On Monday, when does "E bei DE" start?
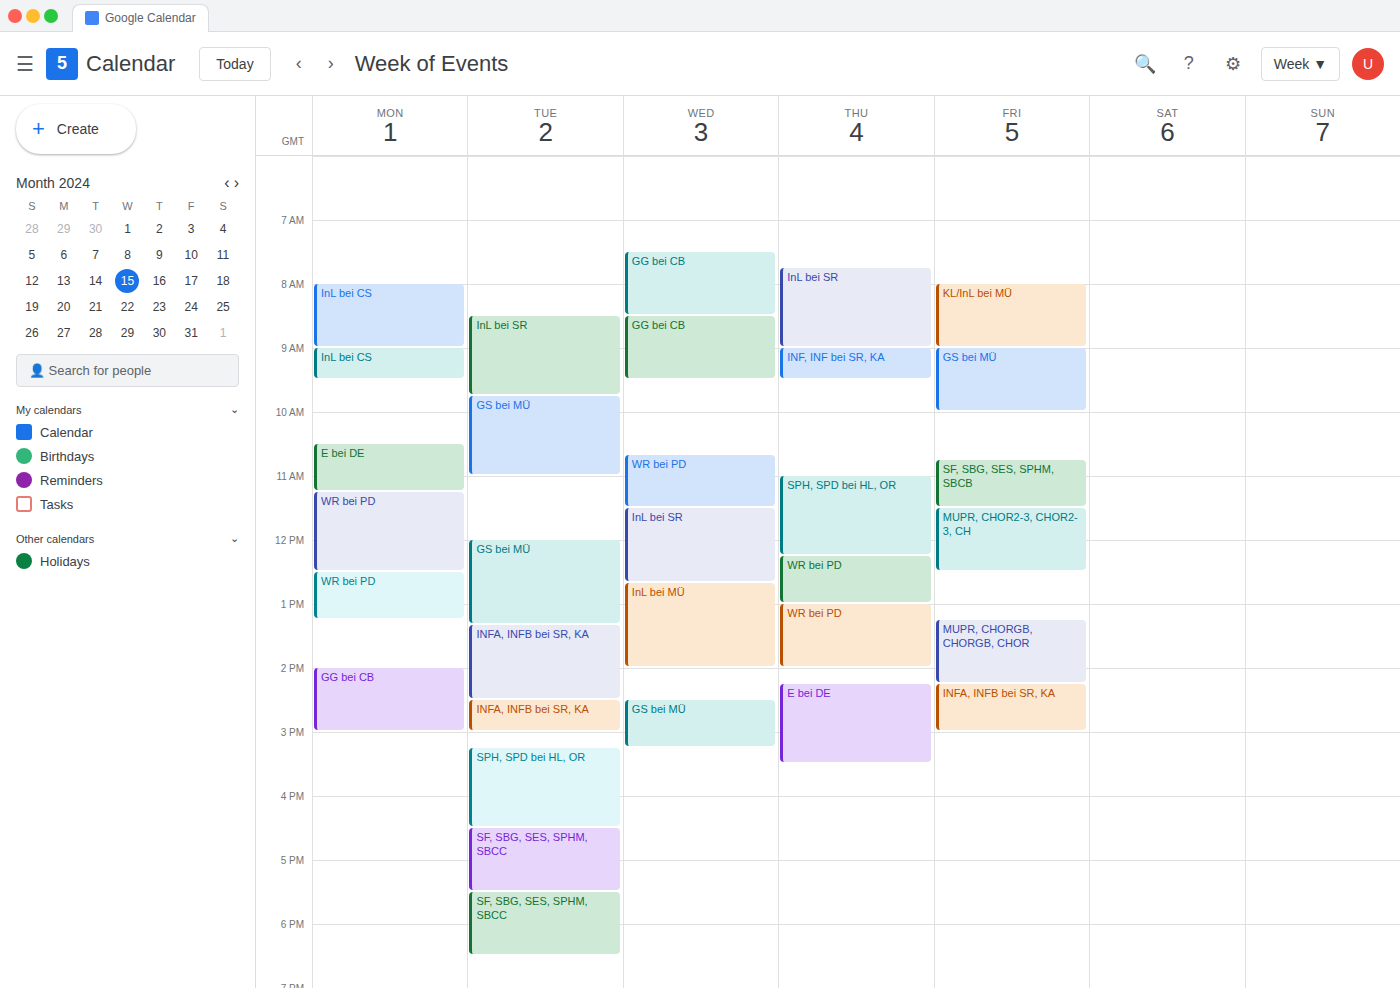
10:30 AM